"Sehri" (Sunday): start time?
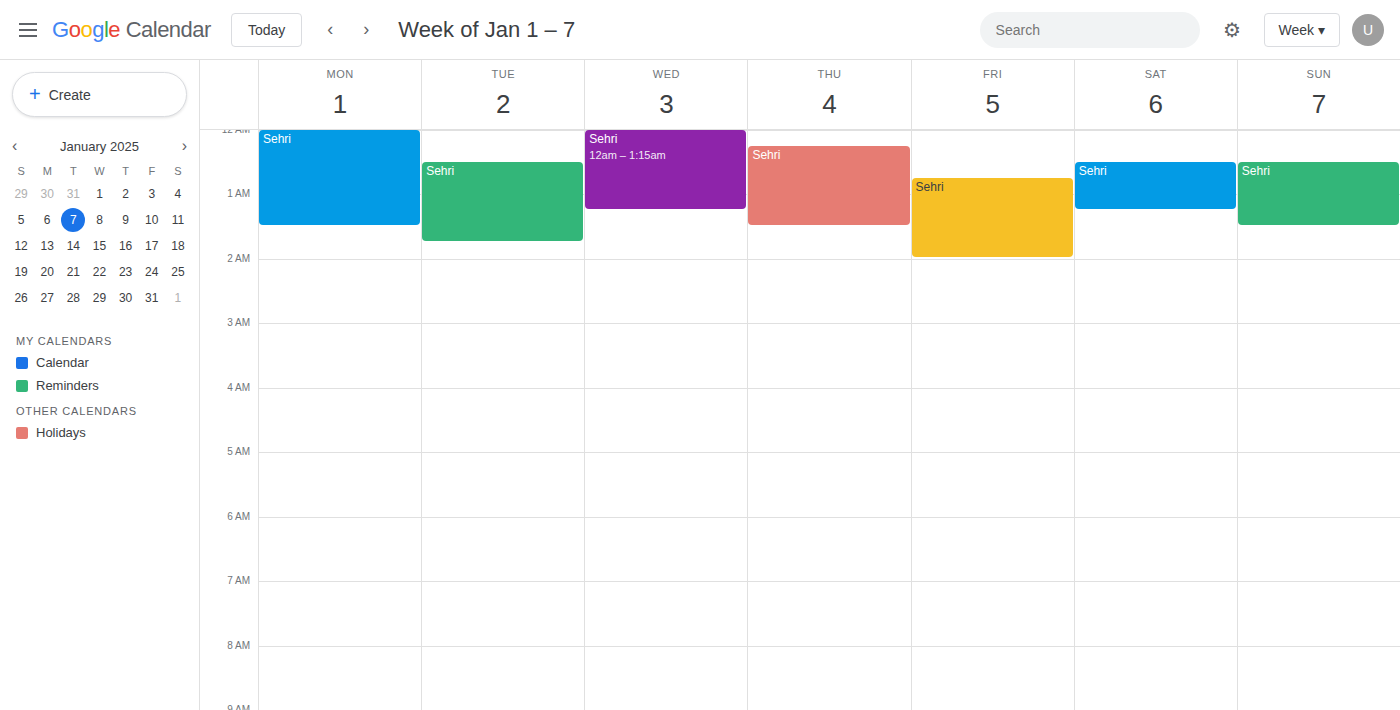
12:30 AM